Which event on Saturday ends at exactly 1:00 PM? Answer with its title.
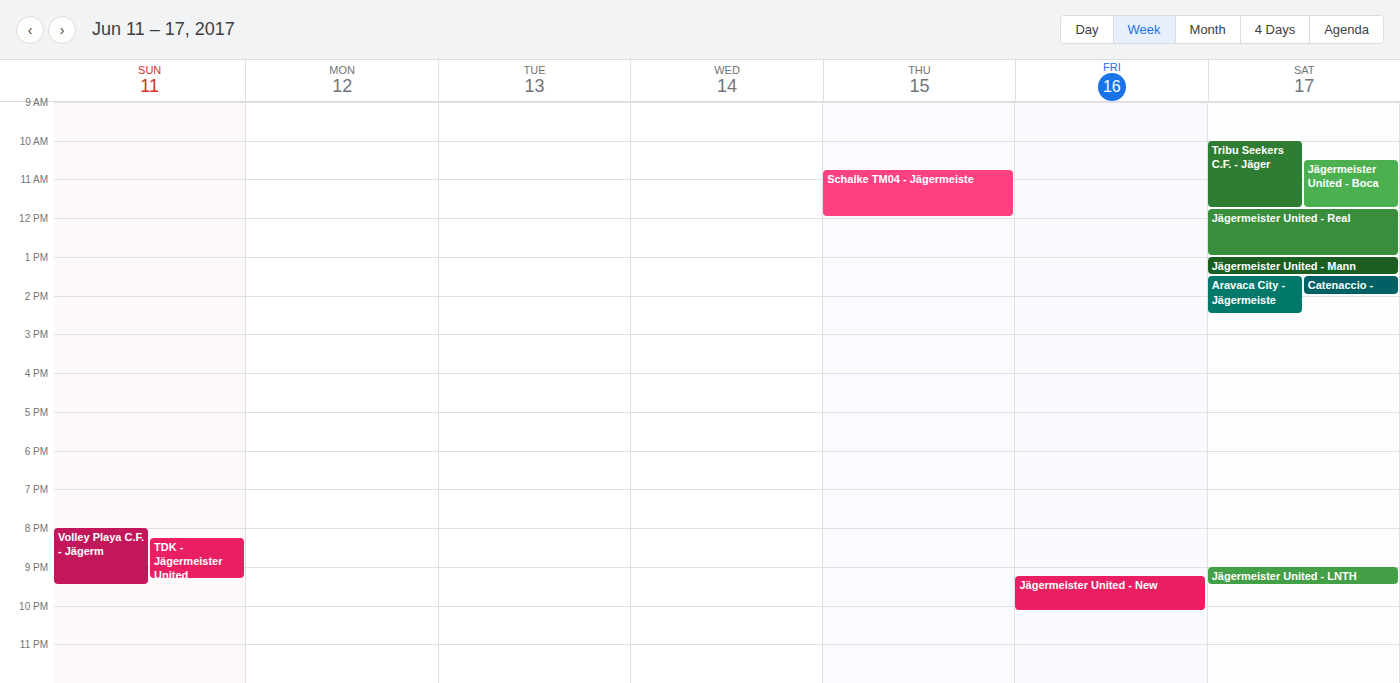
"Jägermeister United - Real"